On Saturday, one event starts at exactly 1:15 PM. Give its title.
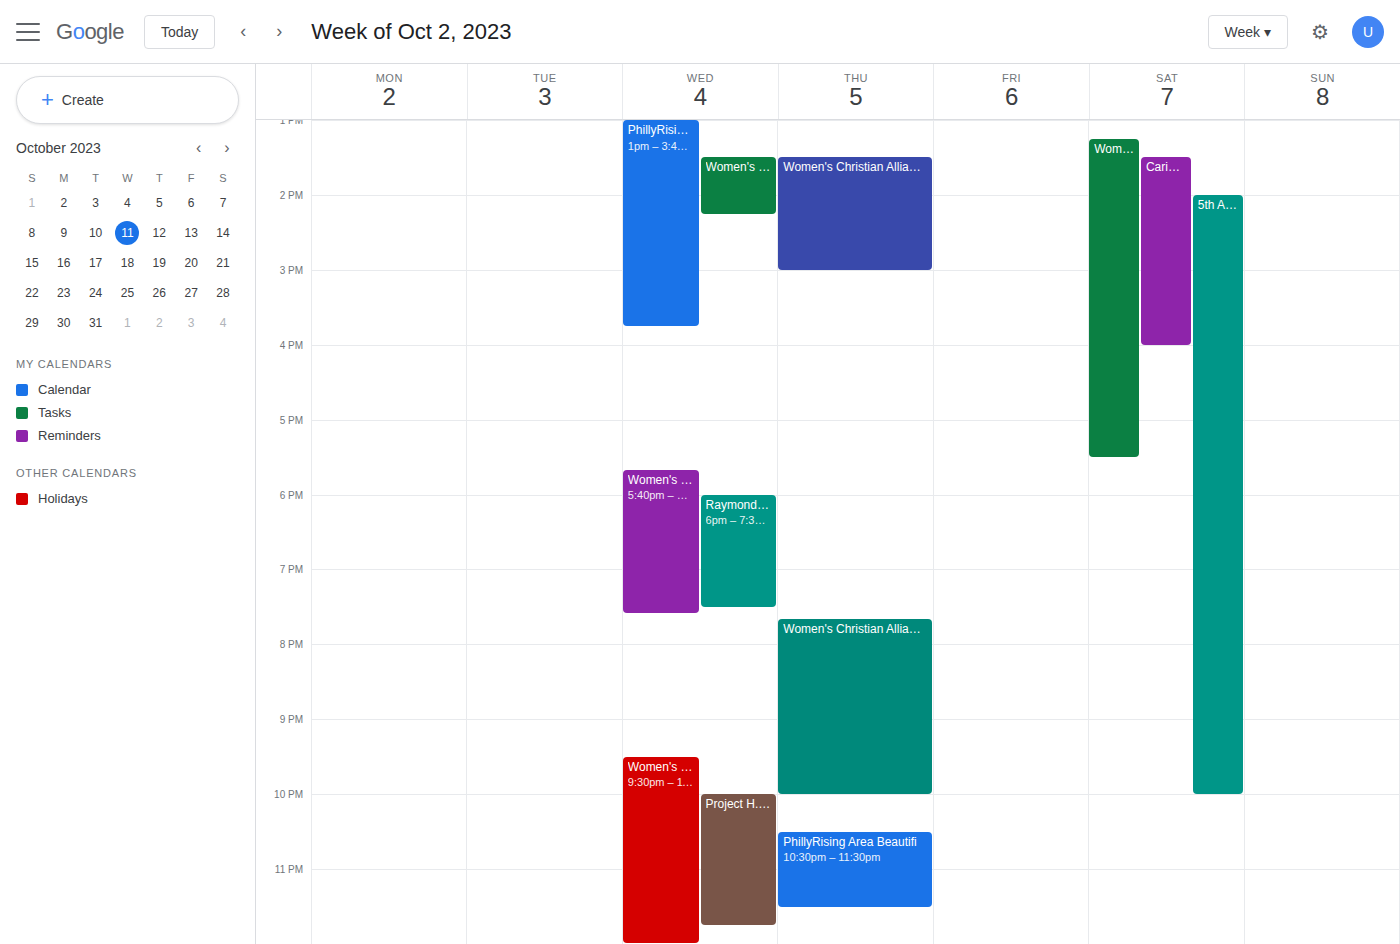
"Women's Christian Alliance"